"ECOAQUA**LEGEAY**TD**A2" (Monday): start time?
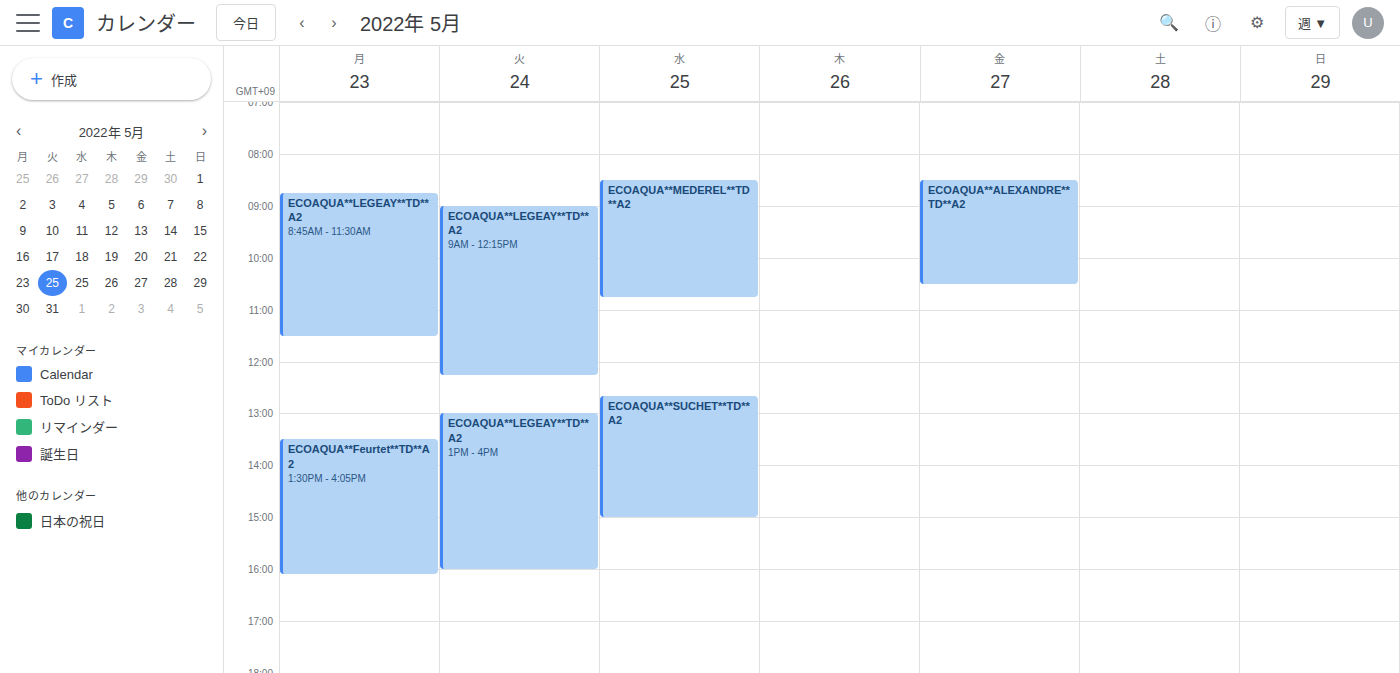
8:45 AM